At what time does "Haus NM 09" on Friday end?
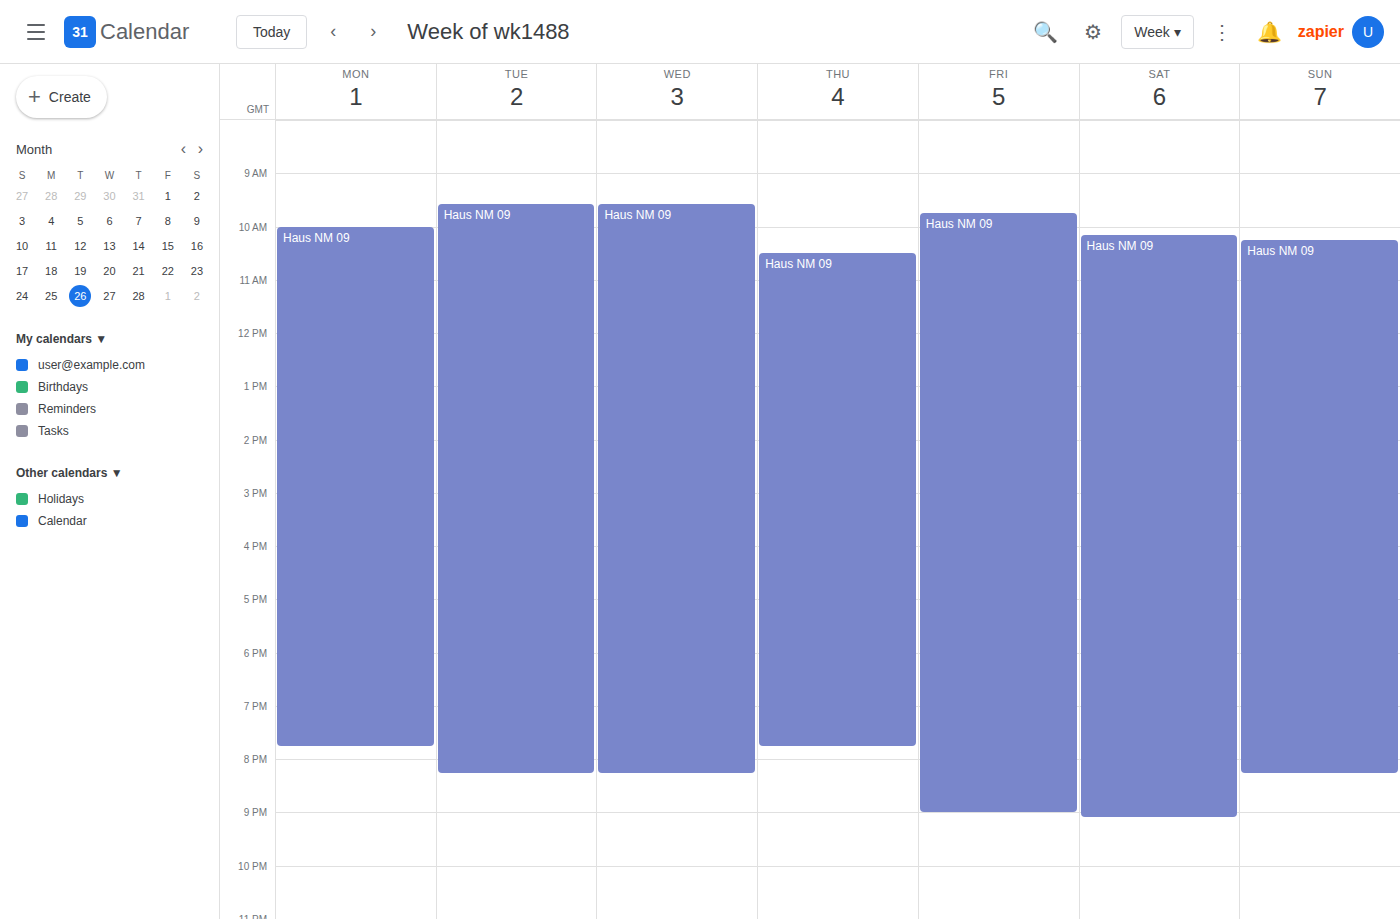
9:00 PM